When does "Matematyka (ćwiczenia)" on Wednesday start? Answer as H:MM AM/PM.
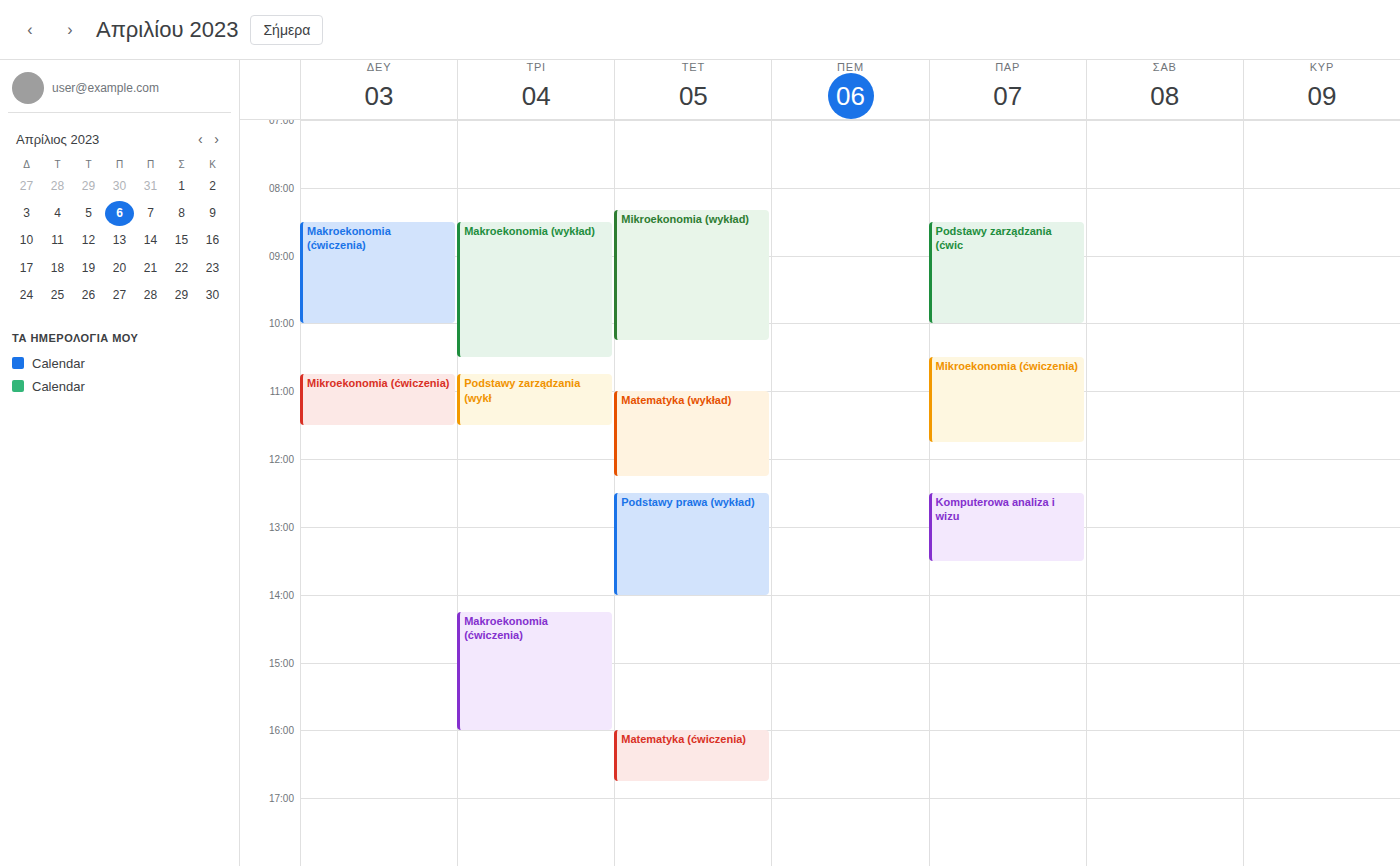
4:00 PM